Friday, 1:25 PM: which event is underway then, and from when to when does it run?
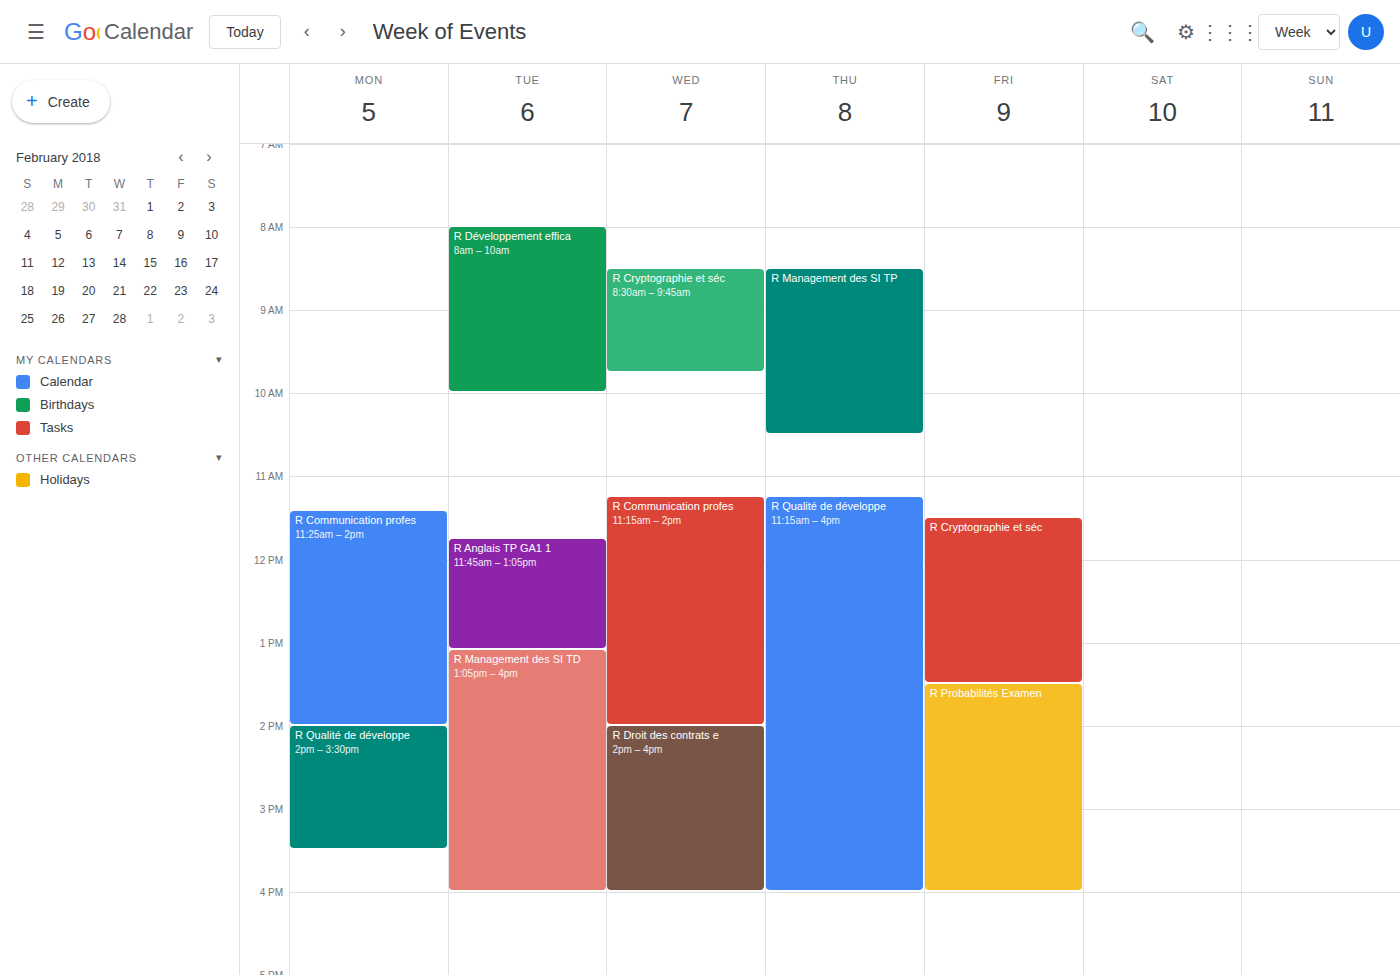
"R Cryptographie et séc", 11:30 AM to 1:30 PM